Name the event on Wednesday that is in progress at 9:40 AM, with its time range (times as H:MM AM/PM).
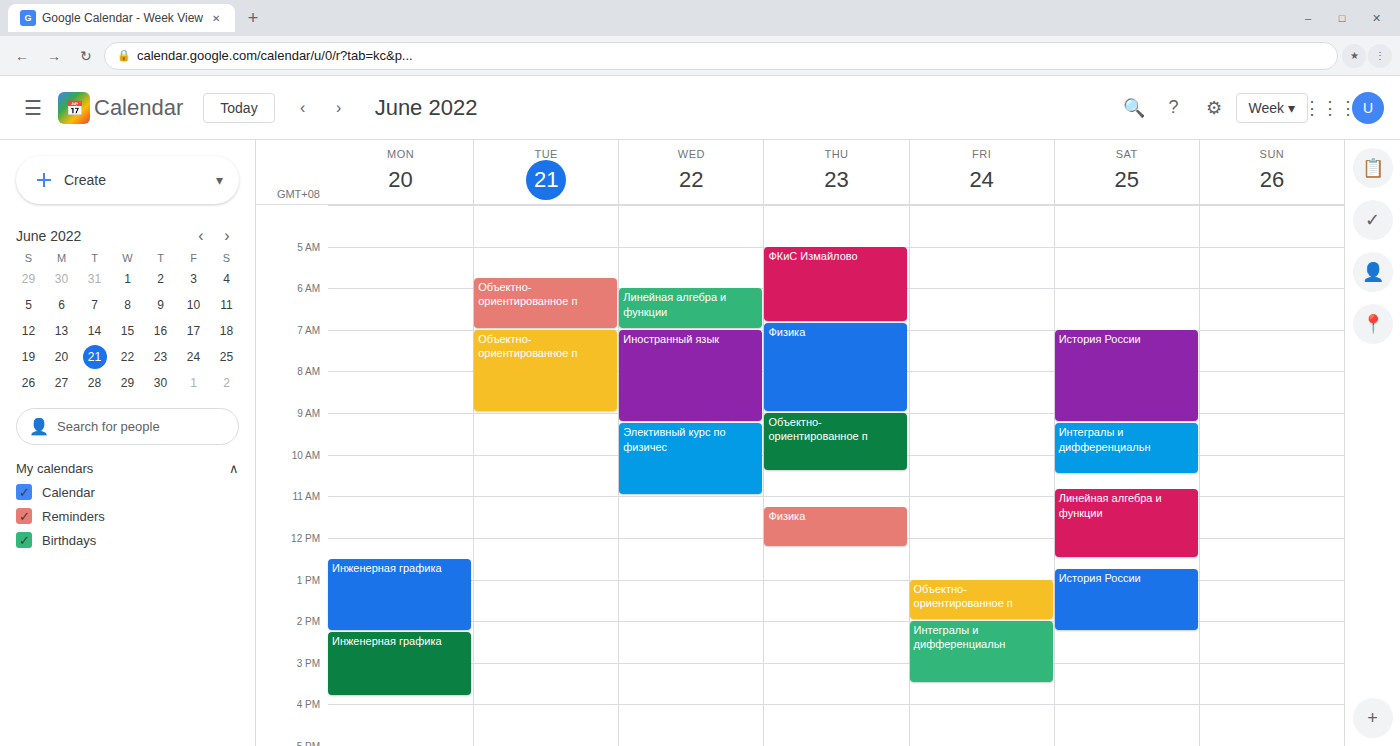
"Элективный курс по физичес", 9:15 AM to 11:00 AM